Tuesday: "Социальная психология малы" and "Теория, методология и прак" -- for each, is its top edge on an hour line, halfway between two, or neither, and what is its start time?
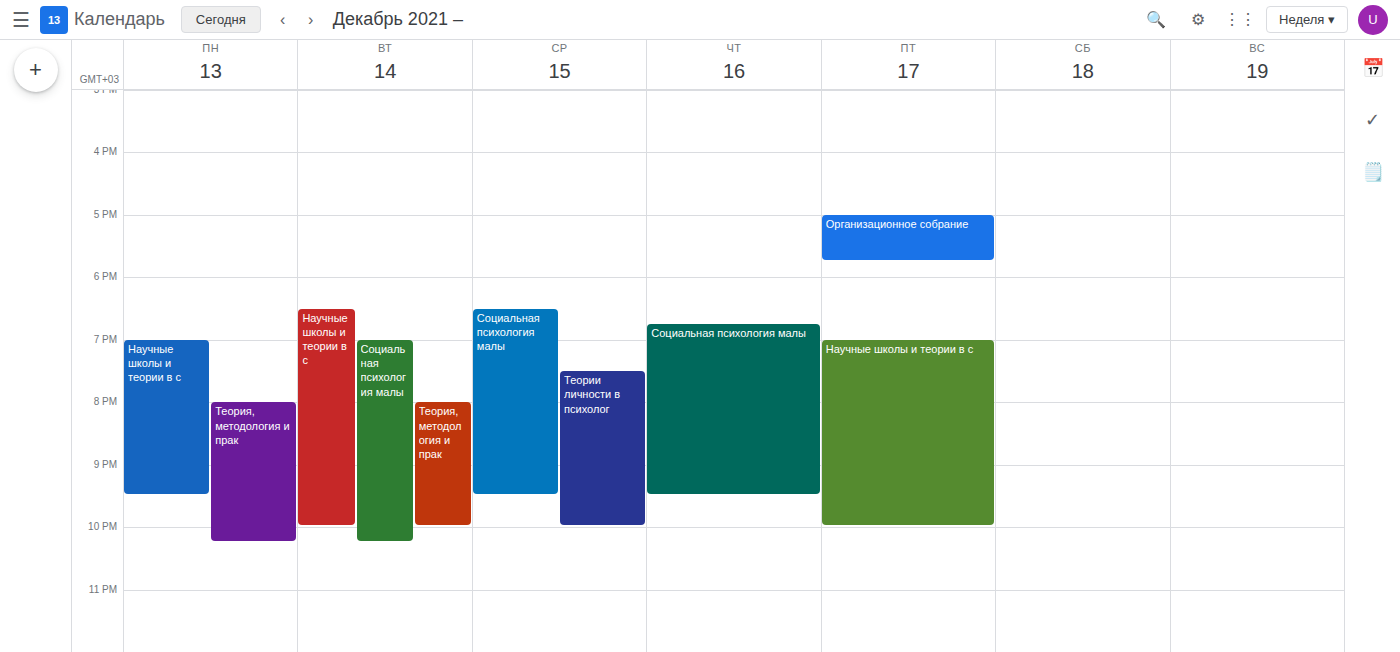
"Социальная психология малы": 7:00 PM, exactly on the 7 PM line. "Теория, методология и прак": 8:00 PM, exactly on the 8 PM line.